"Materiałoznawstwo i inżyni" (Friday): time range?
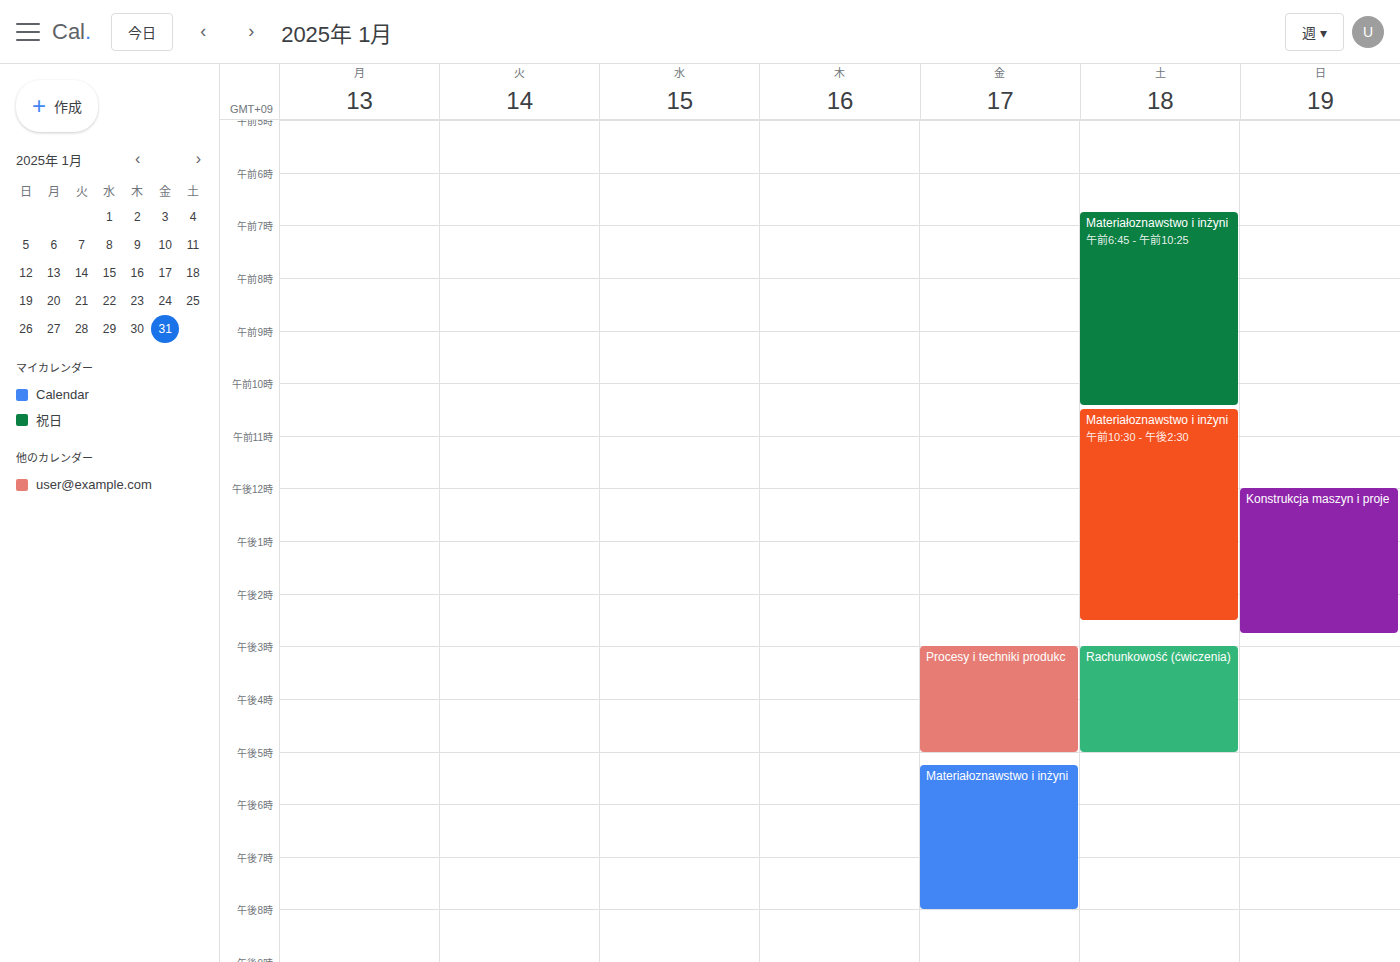
5:15 PM to 8:00 PM